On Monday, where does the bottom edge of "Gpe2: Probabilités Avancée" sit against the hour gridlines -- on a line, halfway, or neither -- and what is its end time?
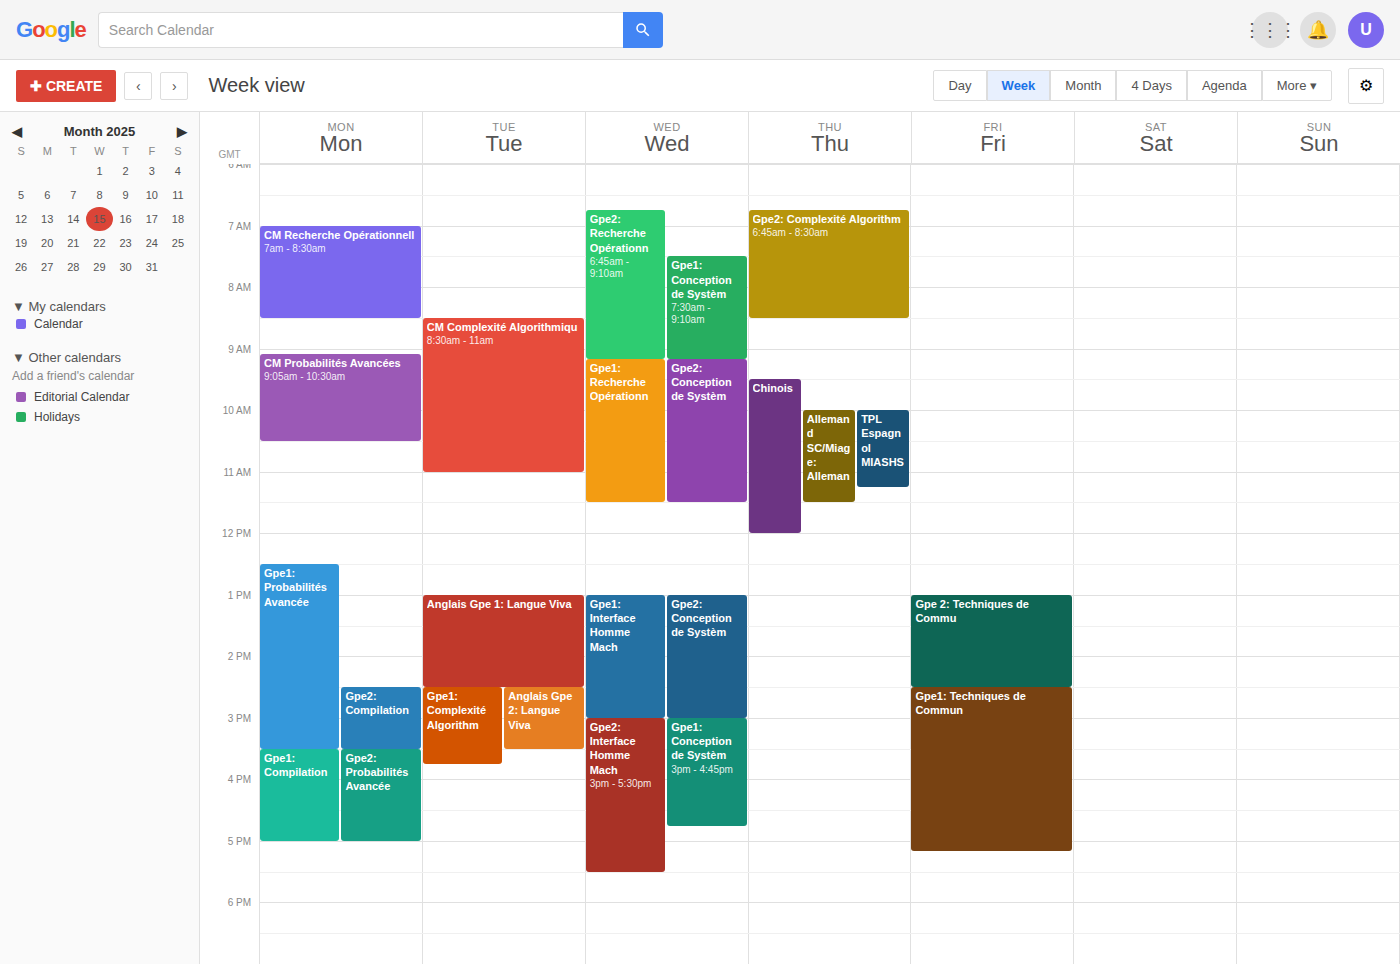
17:00 -- exactly on the 17:00 line.